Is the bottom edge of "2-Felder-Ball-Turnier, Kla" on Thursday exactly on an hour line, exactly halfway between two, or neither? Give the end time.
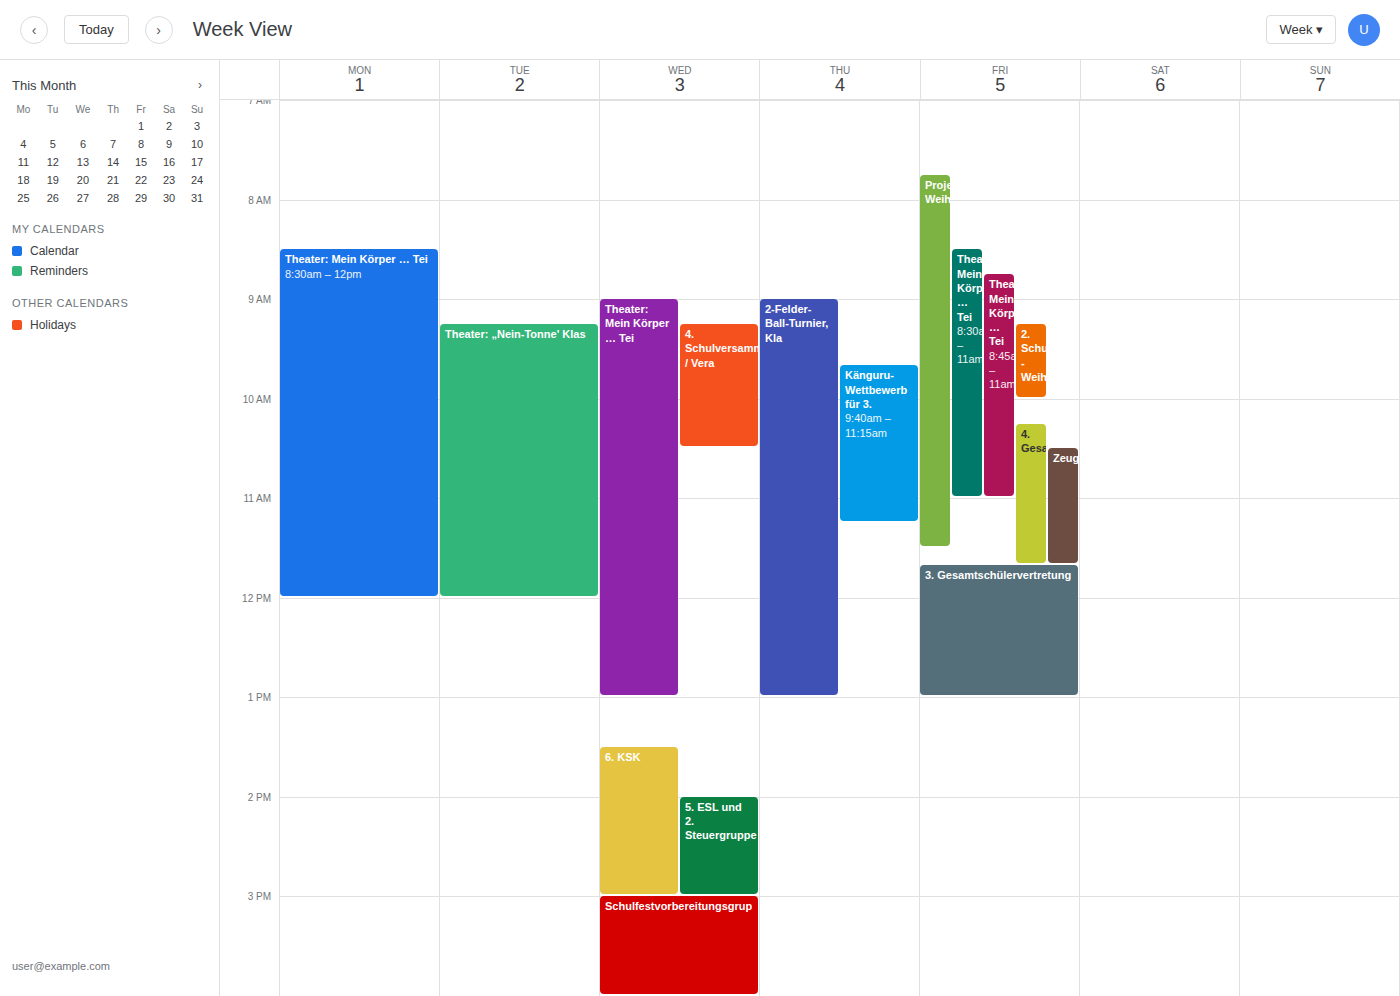
1:00 PM -- exactly on the 1 PM line.